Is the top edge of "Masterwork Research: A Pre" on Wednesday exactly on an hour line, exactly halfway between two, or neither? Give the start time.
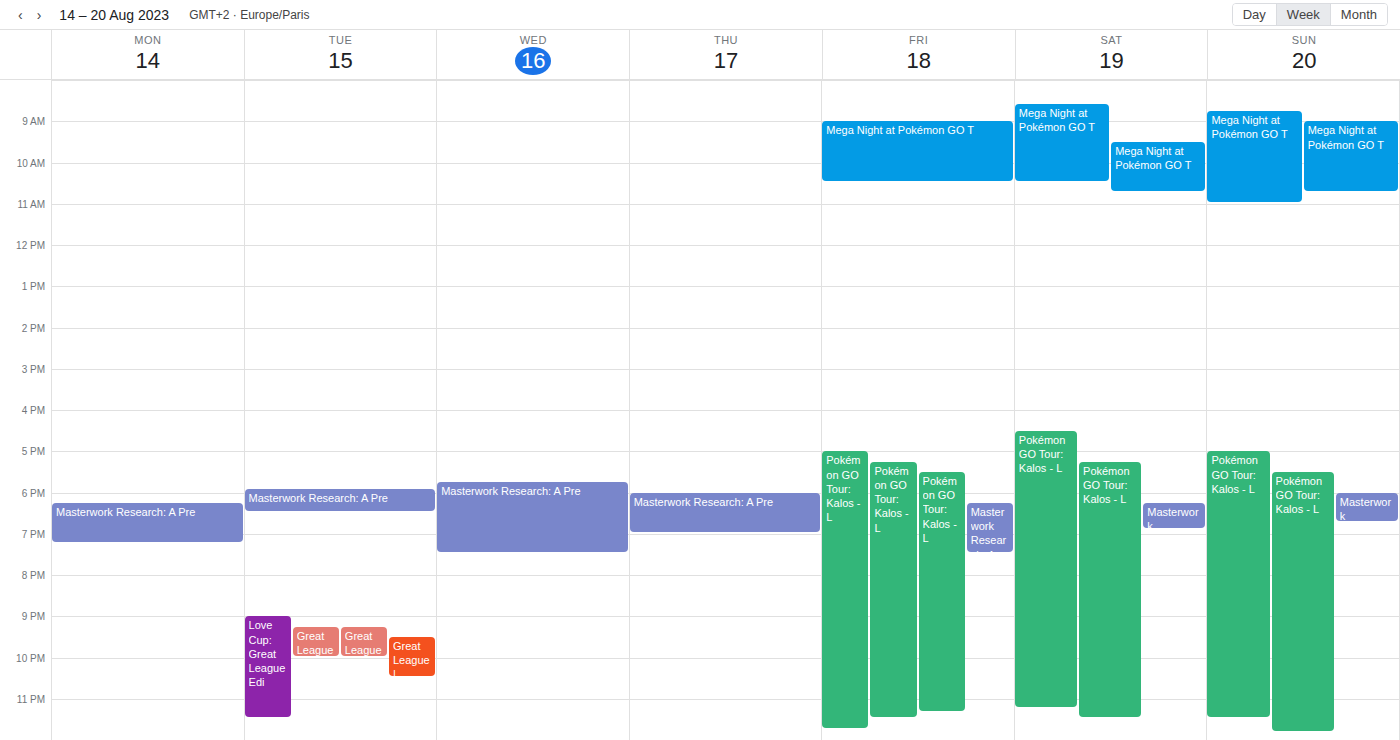
5:45 PM -- neither: three quarters of the way from the 5 PM line to the 6 PM line.